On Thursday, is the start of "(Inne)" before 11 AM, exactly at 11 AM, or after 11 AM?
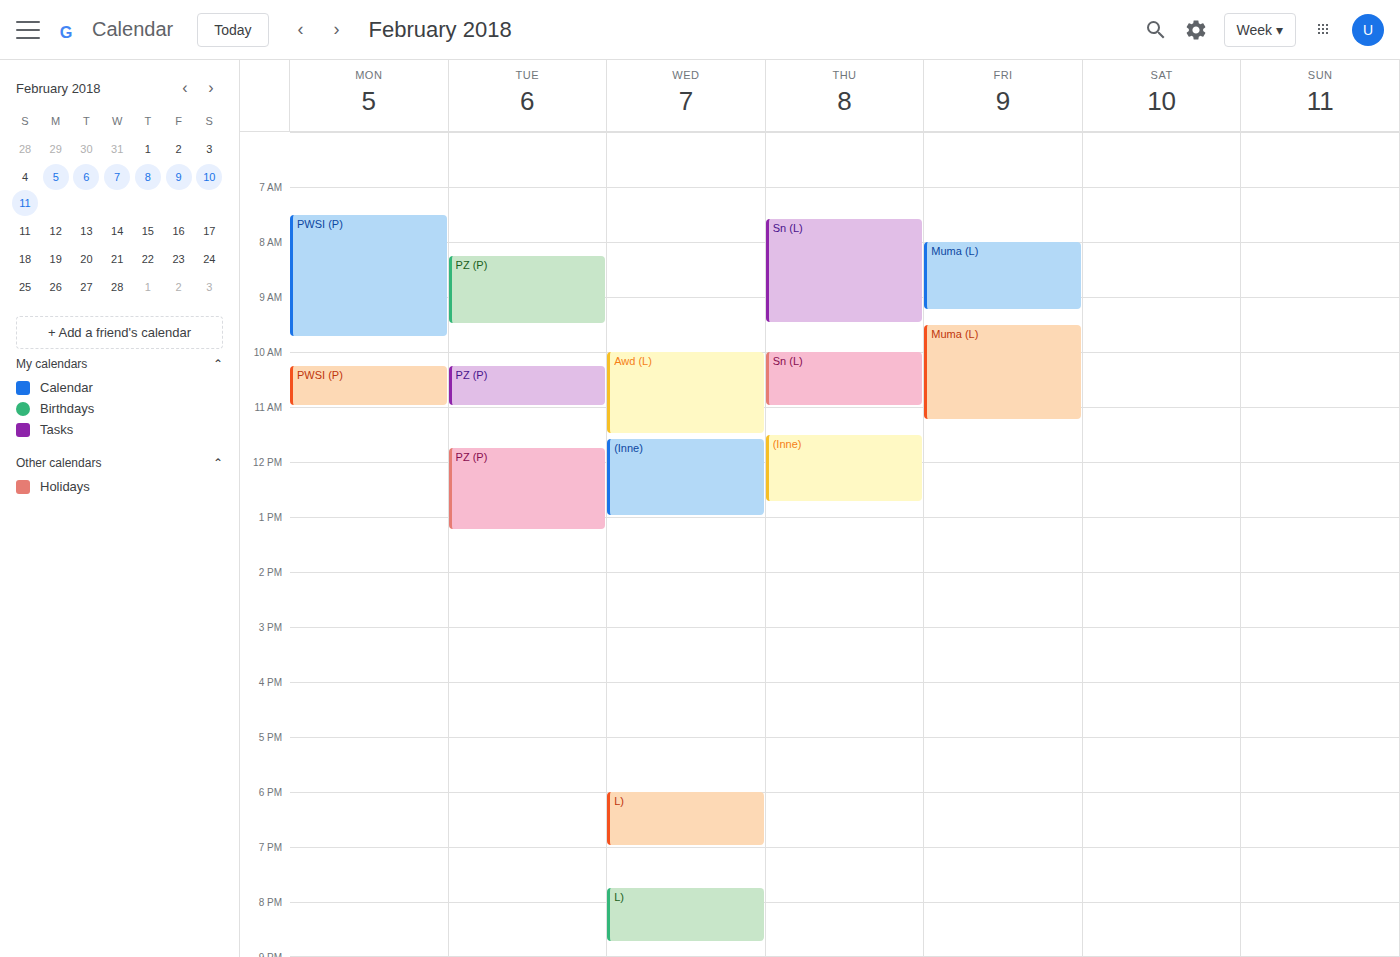
11:30 AM -- after 11 AM, 30 minutes below the 11 AM line.